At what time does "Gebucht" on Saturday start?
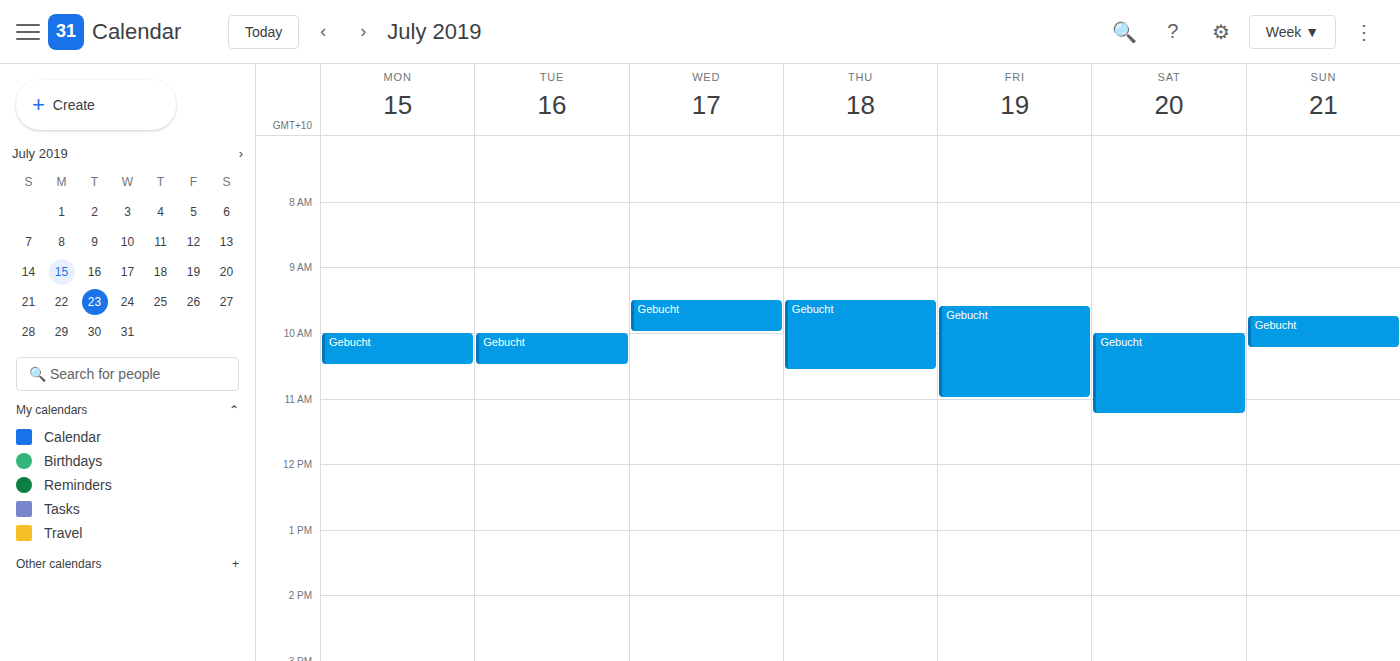
10:00 AM